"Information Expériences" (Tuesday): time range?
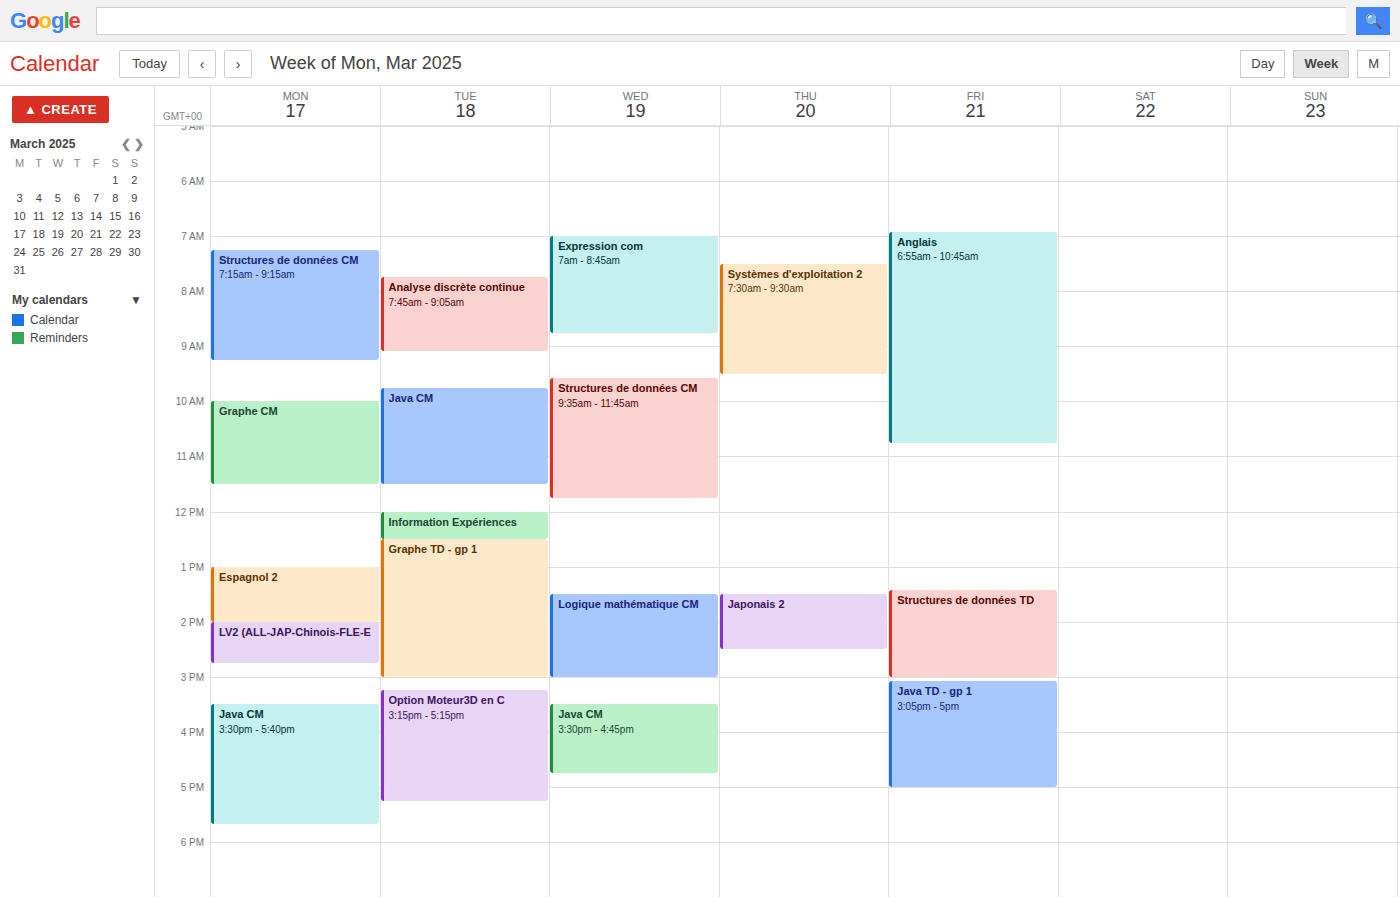
12:00 PM to 12:30 PM